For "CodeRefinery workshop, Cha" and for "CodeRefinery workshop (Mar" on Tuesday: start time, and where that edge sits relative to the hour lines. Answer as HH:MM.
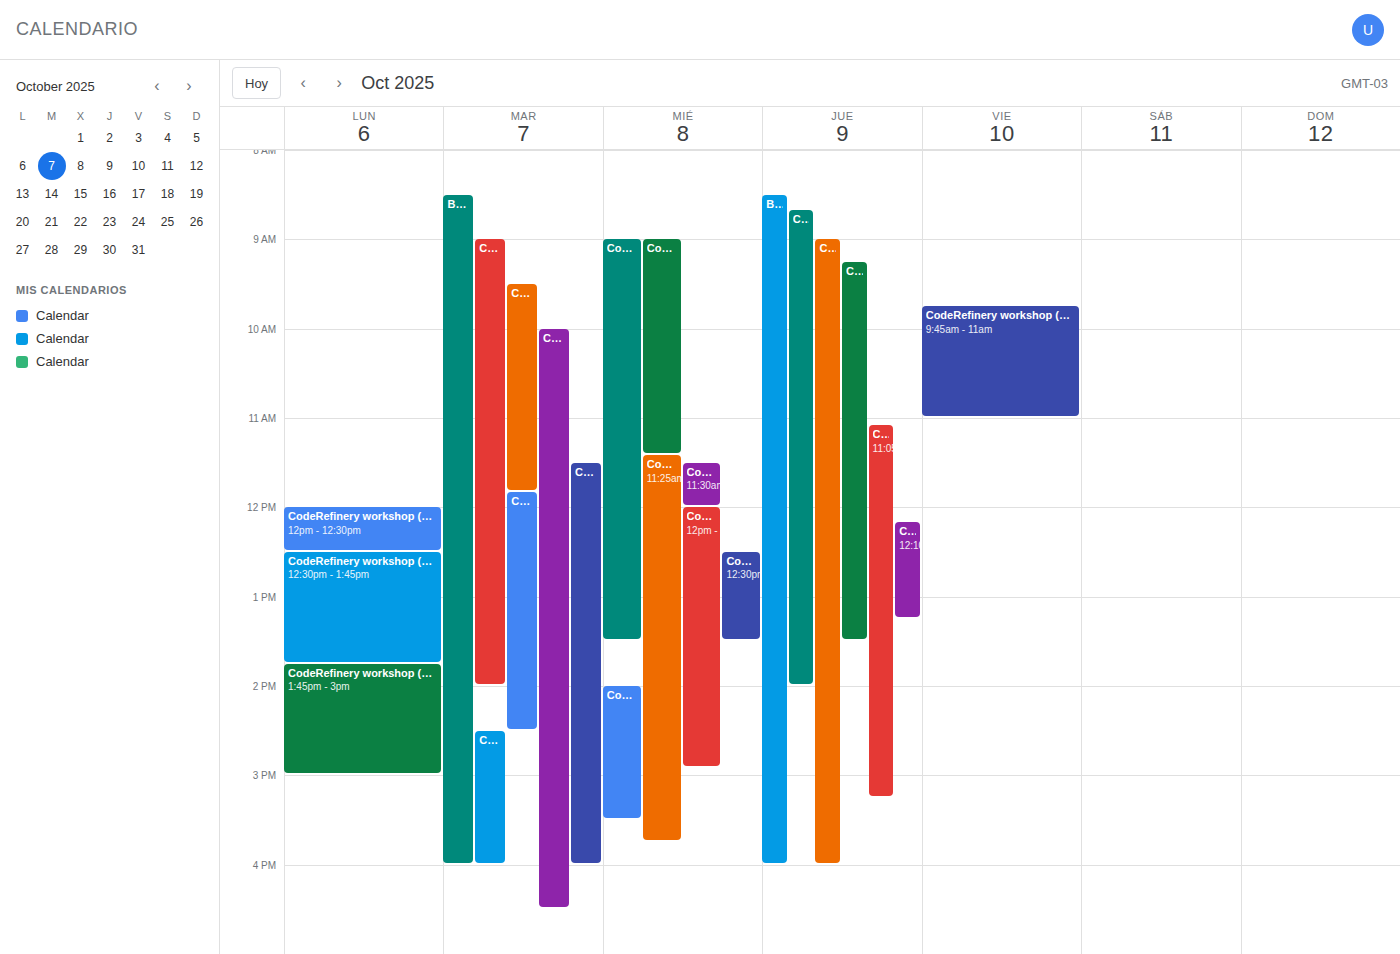
"CodeRefinery workshop, Cha": 10:00, exactly on the 10:00 line. "CodeRefinery workshop (Mar": 09:00, exactly on the 09:00 line.